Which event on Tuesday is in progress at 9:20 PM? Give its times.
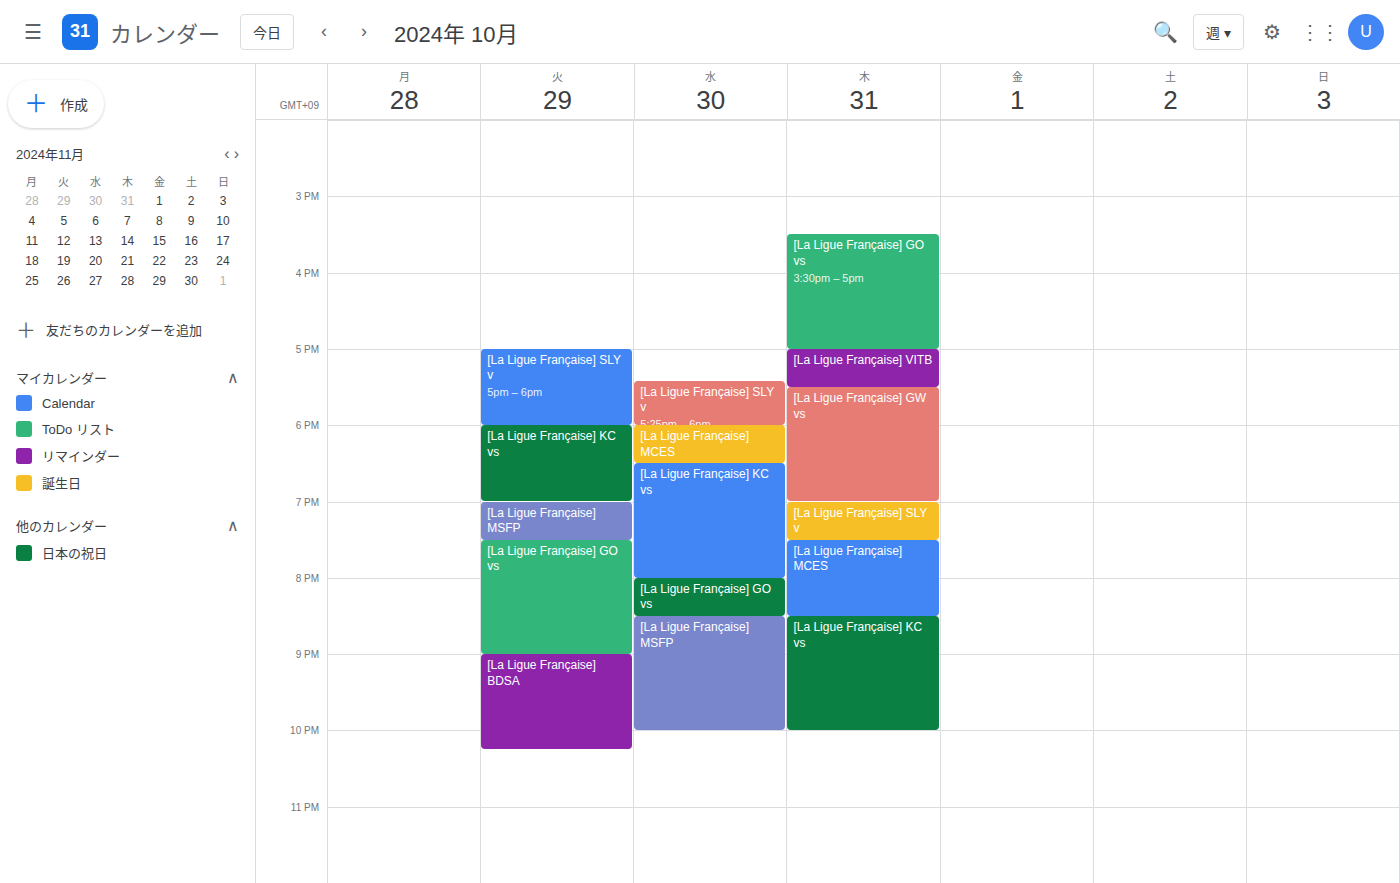
"[La Ligue Française] BDSA", 9:00 PM to 10:15 PM